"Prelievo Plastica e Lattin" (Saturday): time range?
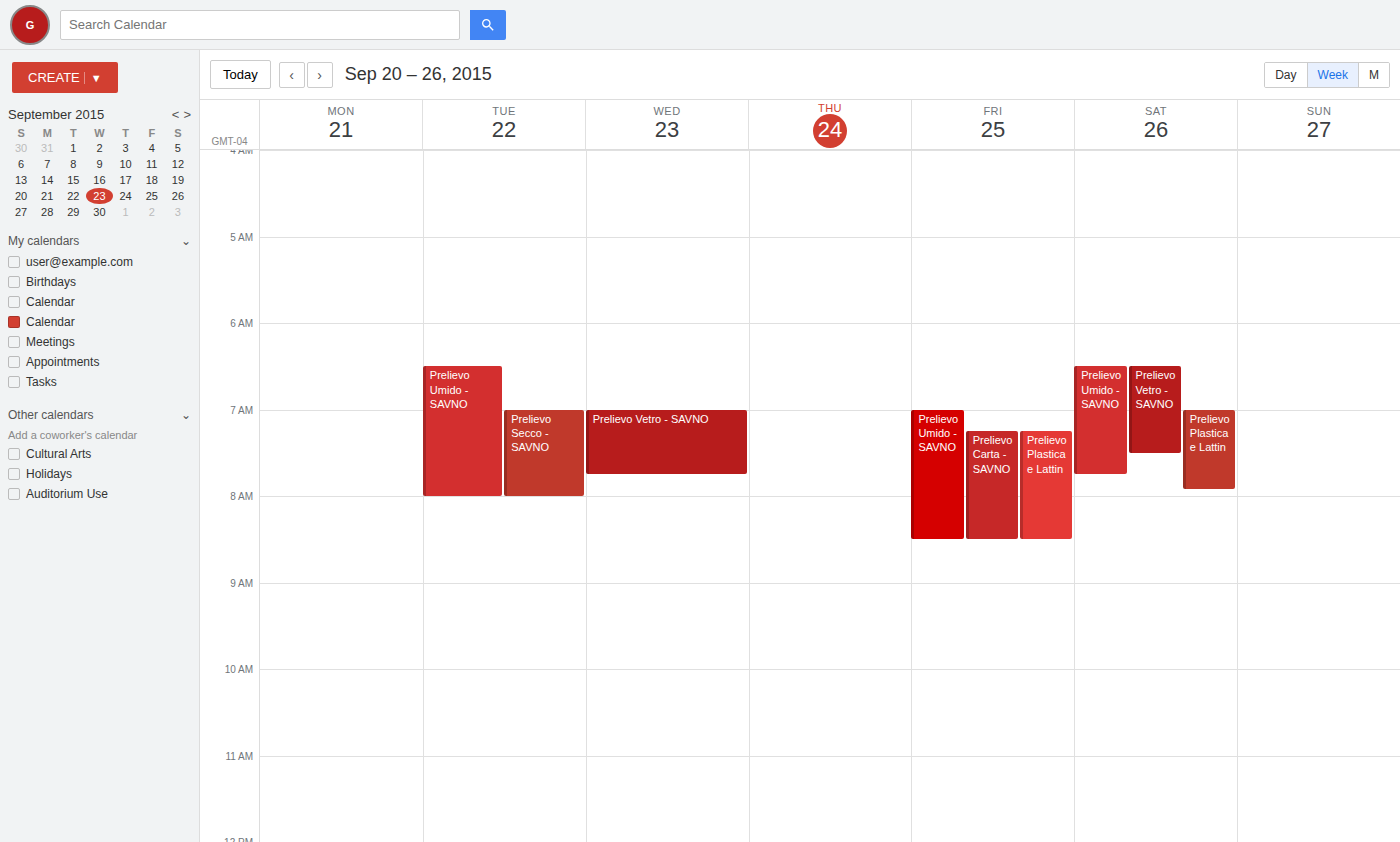
7:00 AM to 7:55 AM